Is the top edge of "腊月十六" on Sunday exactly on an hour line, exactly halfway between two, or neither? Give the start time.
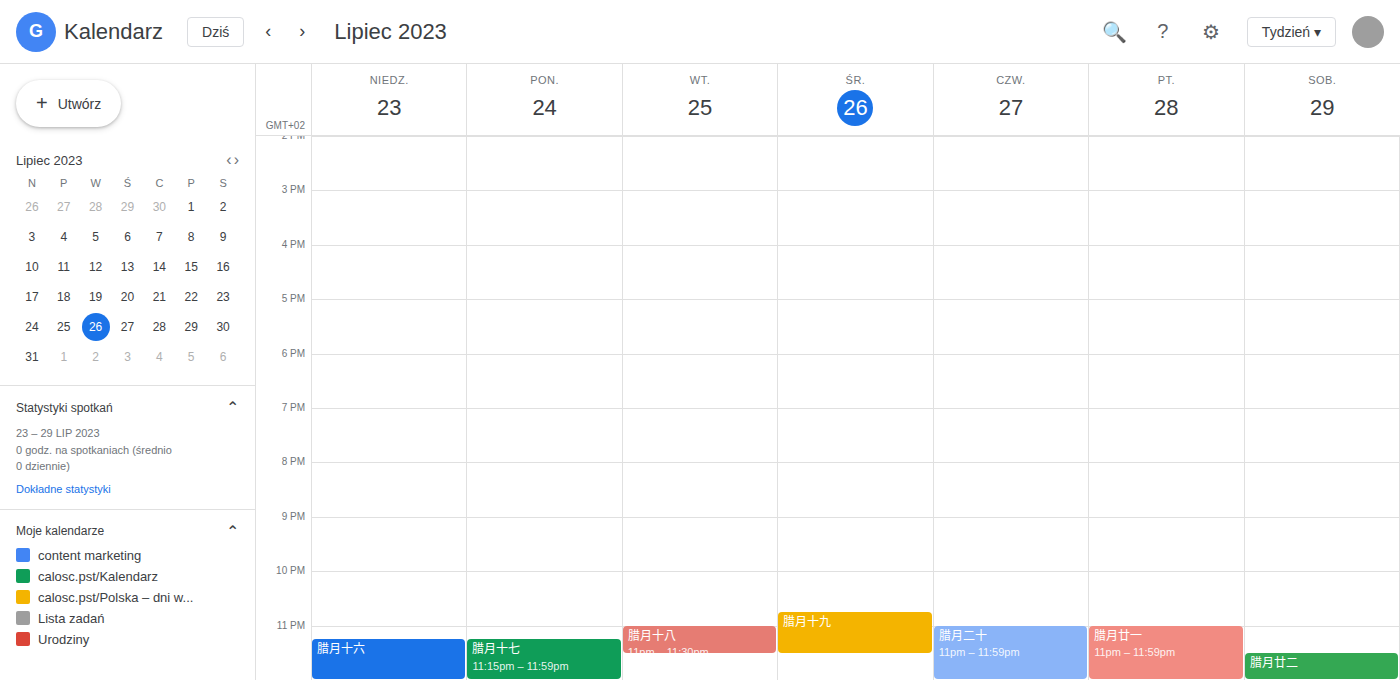
11:15 PM -- neither: a quarter of the way from the 11 PM line to the 12 AM line.